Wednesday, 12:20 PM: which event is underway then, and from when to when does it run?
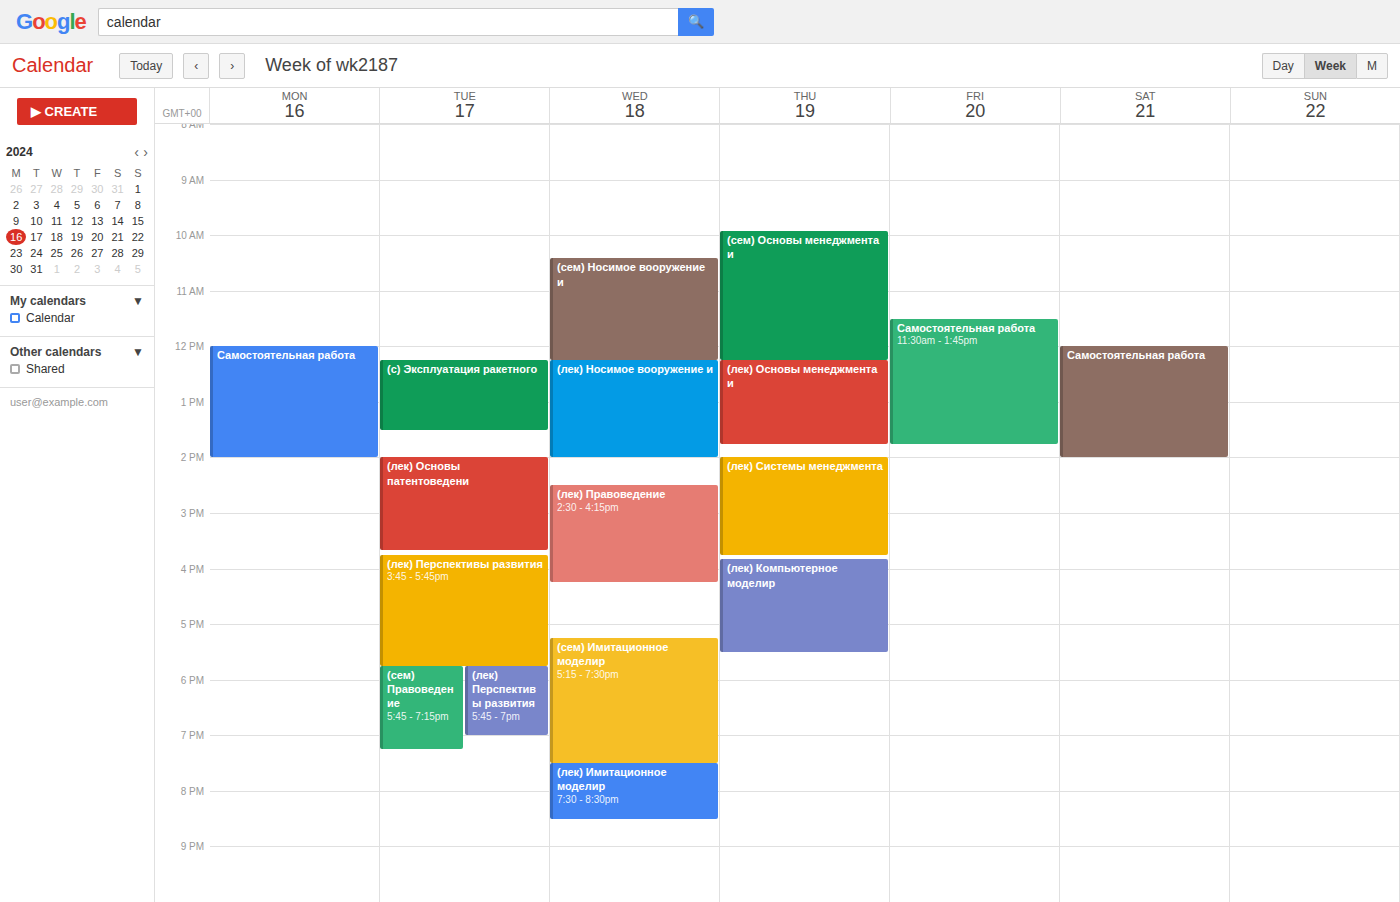
"(лек) Носимое вооружение и", 12:15 PM to 2:00 PM